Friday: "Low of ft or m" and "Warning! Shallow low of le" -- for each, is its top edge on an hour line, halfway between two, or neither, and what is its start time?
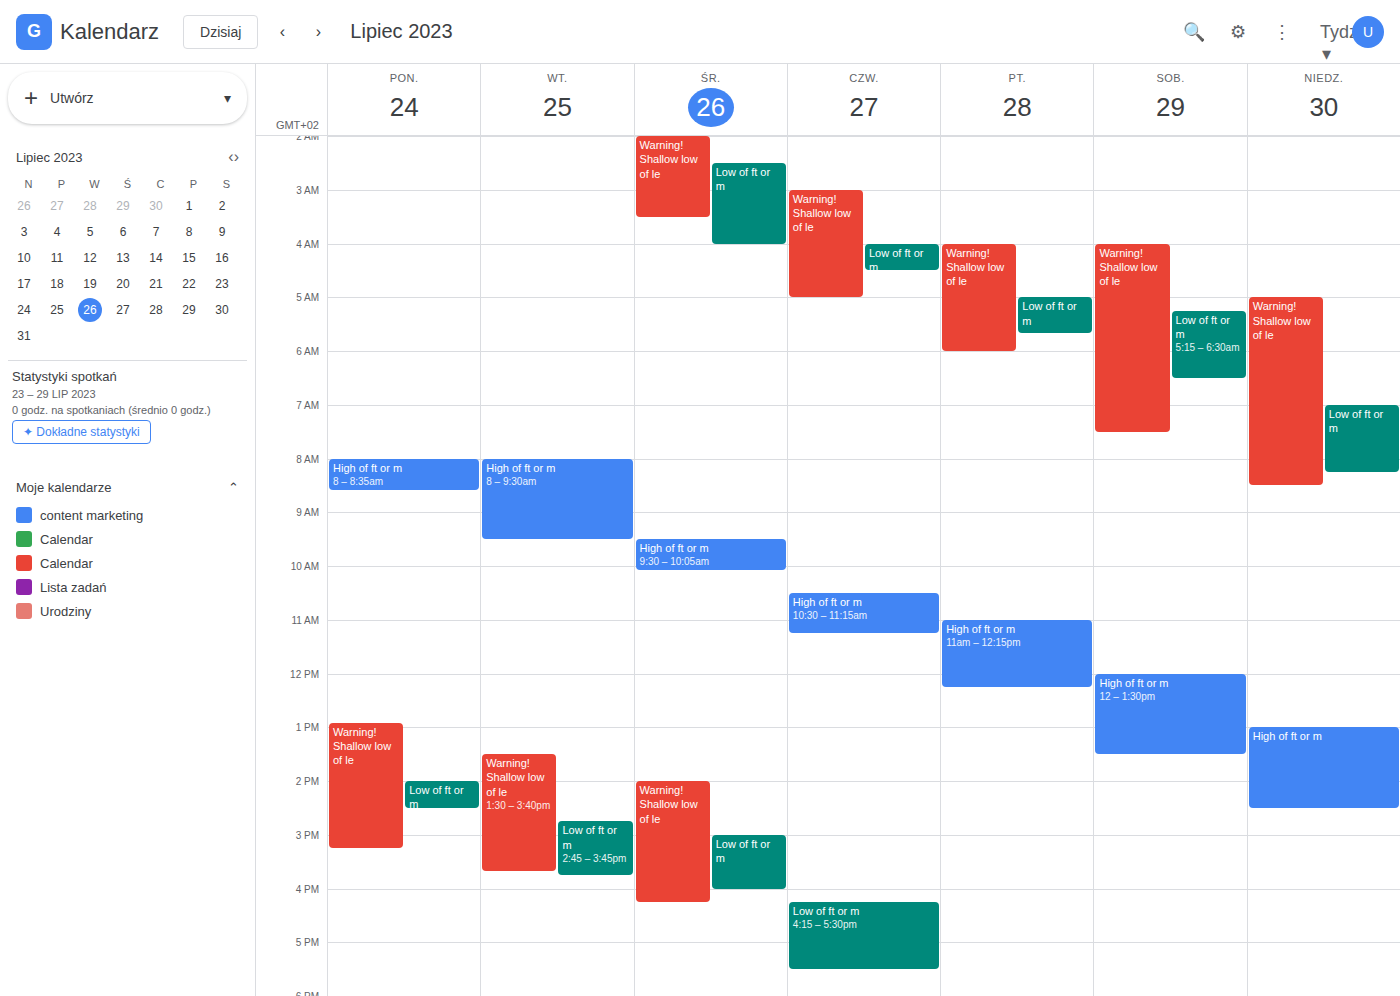
"Low of ft or m": 5:00 AM, exactly on the 5 AM line. "Warning! Shallow low of le": 4:00 AM, exactly on the 4 AM line.